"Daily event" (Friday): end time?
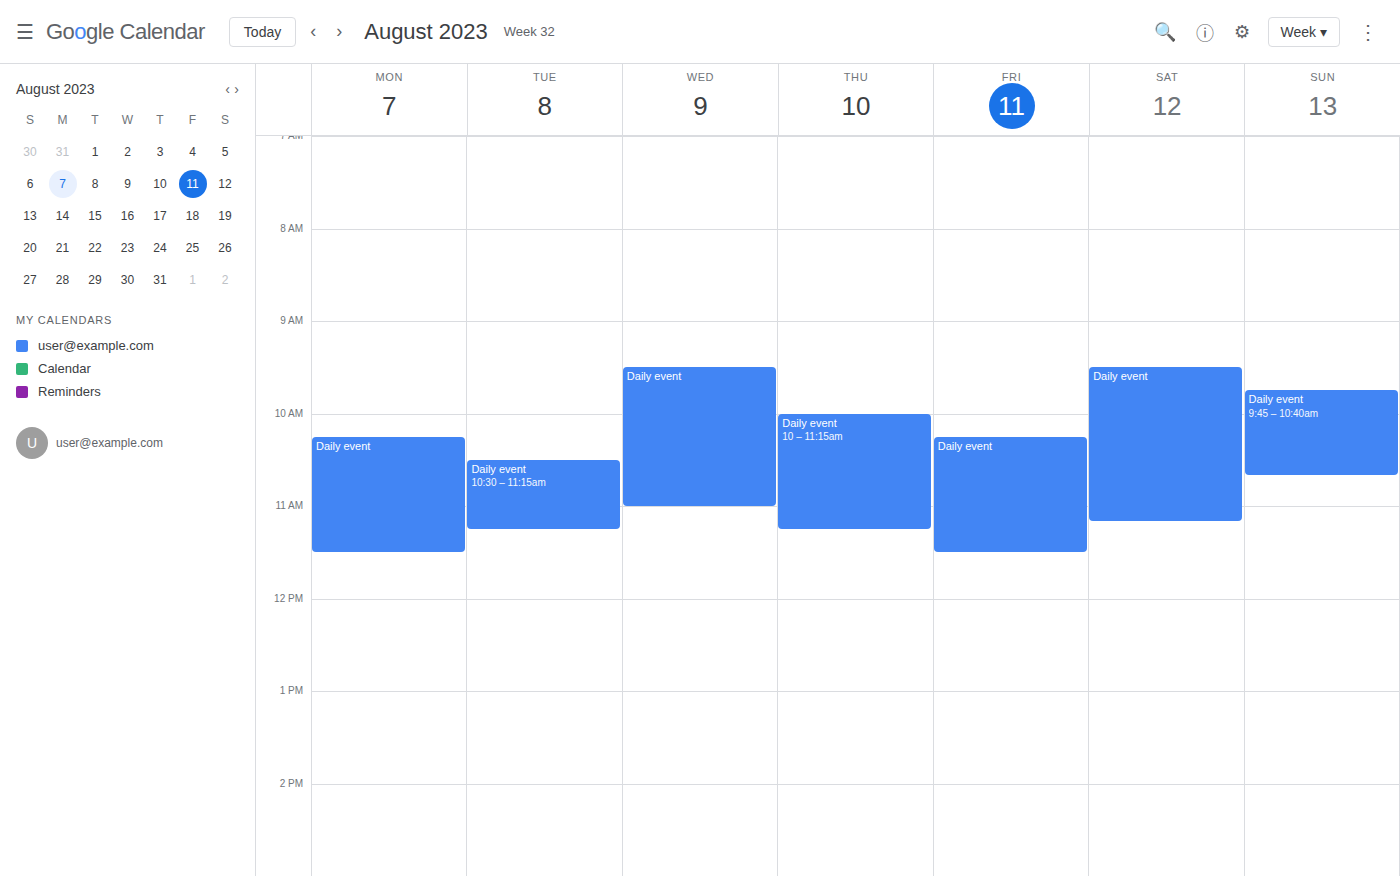
11:30 AM